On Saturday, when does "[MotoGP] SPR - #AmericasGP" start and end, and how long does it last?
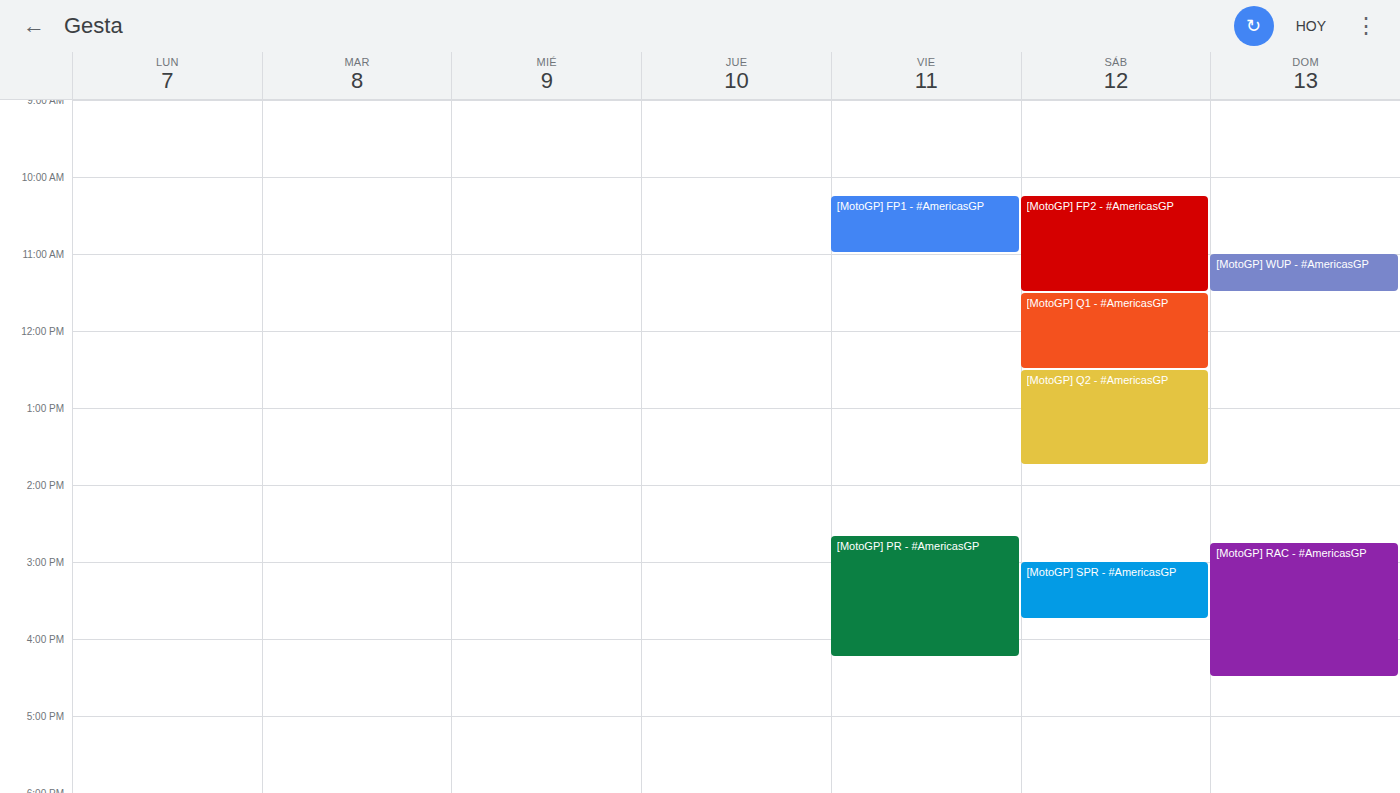
3:00 PM to 3:45 PM, 45 minutes